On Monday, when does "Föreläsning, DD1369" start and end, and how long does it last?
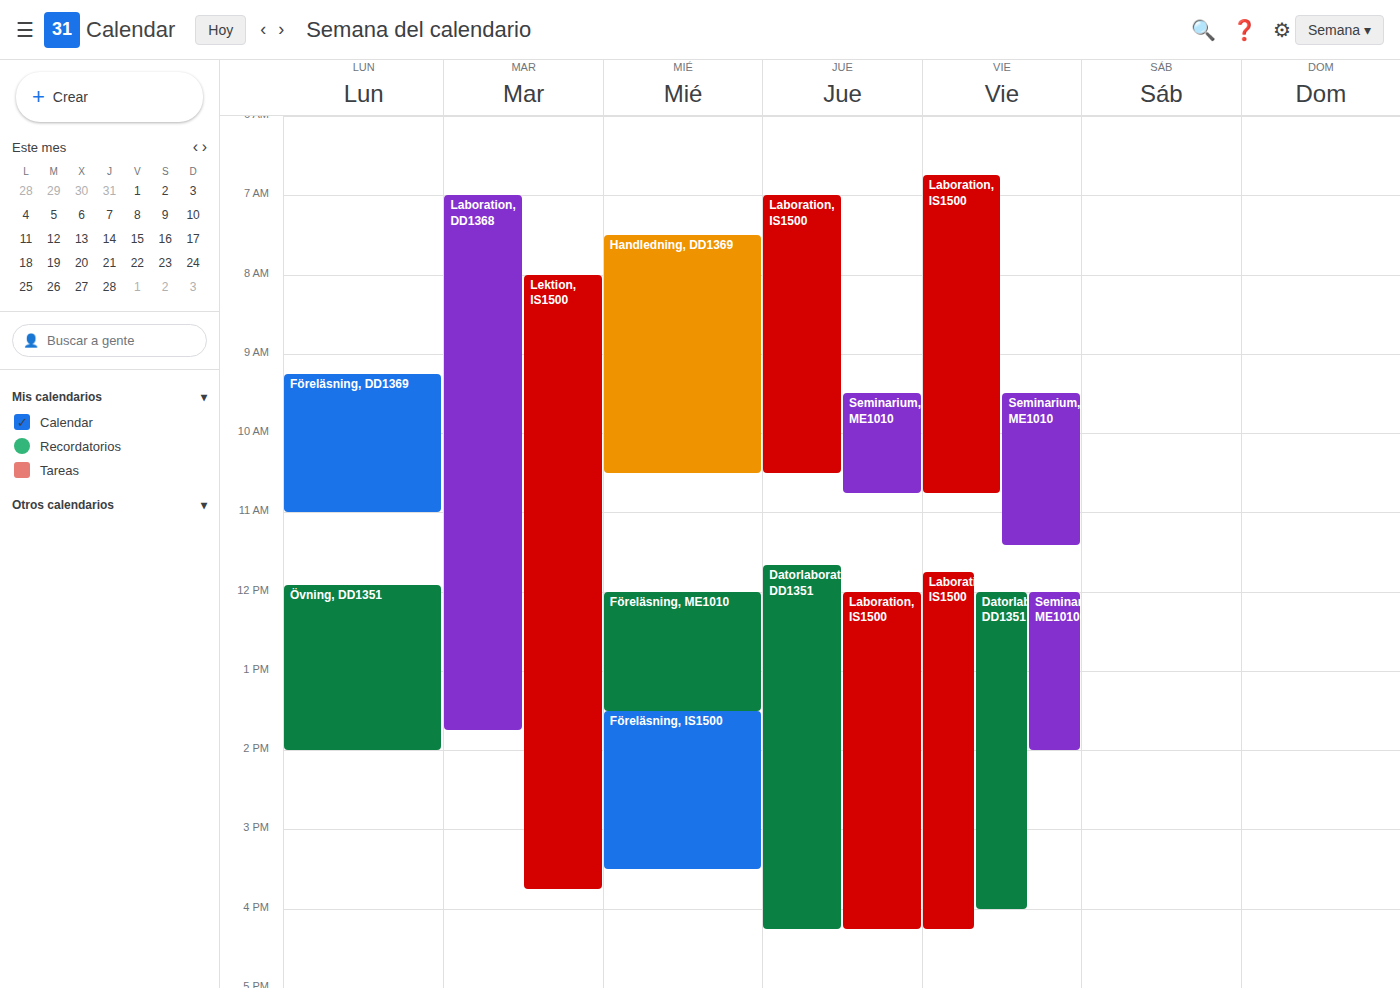
9:15 AM to 11:00 AM, 1 hour 45 minutes